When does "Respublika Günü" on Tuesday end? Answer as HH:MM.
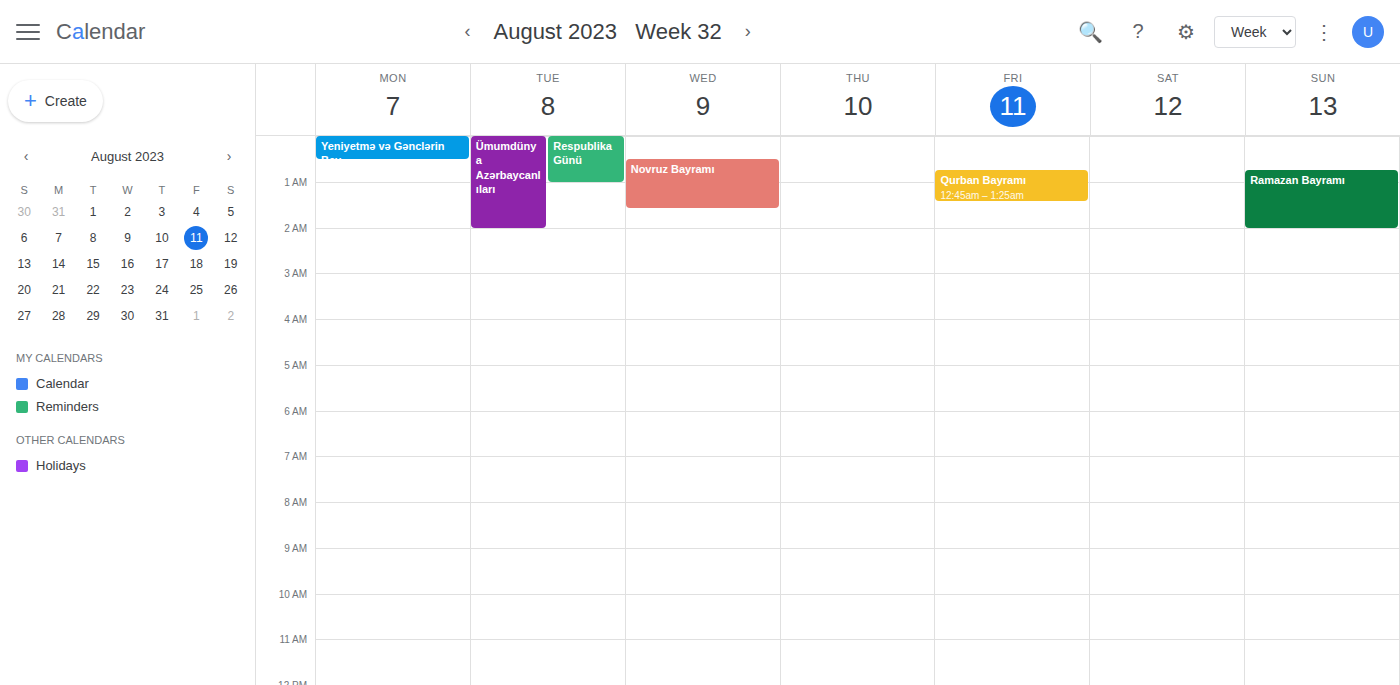
01:00